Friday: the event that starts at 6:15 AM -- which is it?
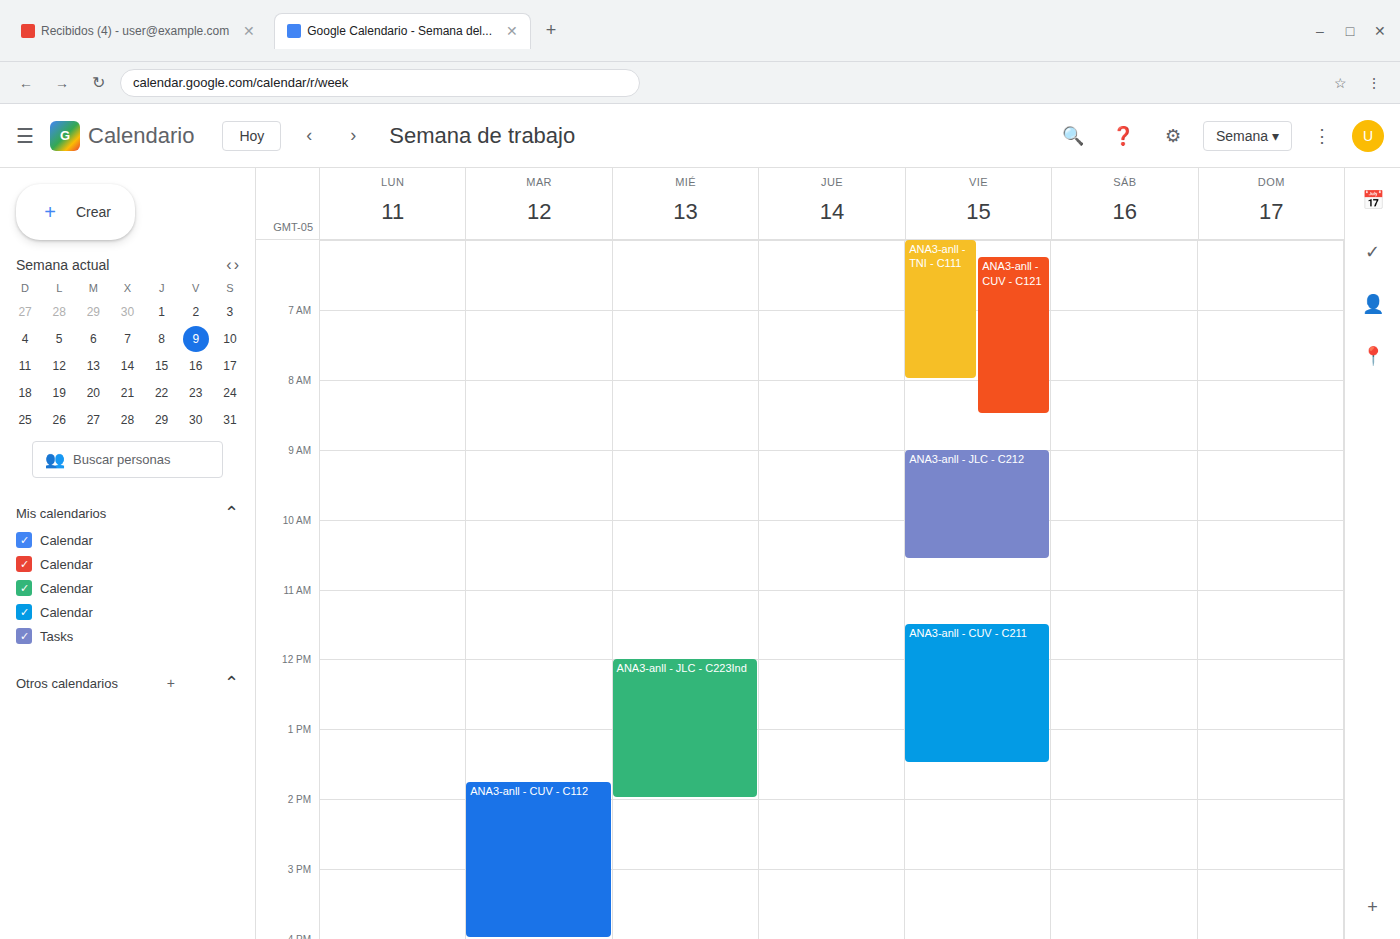
"ANA3-anll - CUV - C121"